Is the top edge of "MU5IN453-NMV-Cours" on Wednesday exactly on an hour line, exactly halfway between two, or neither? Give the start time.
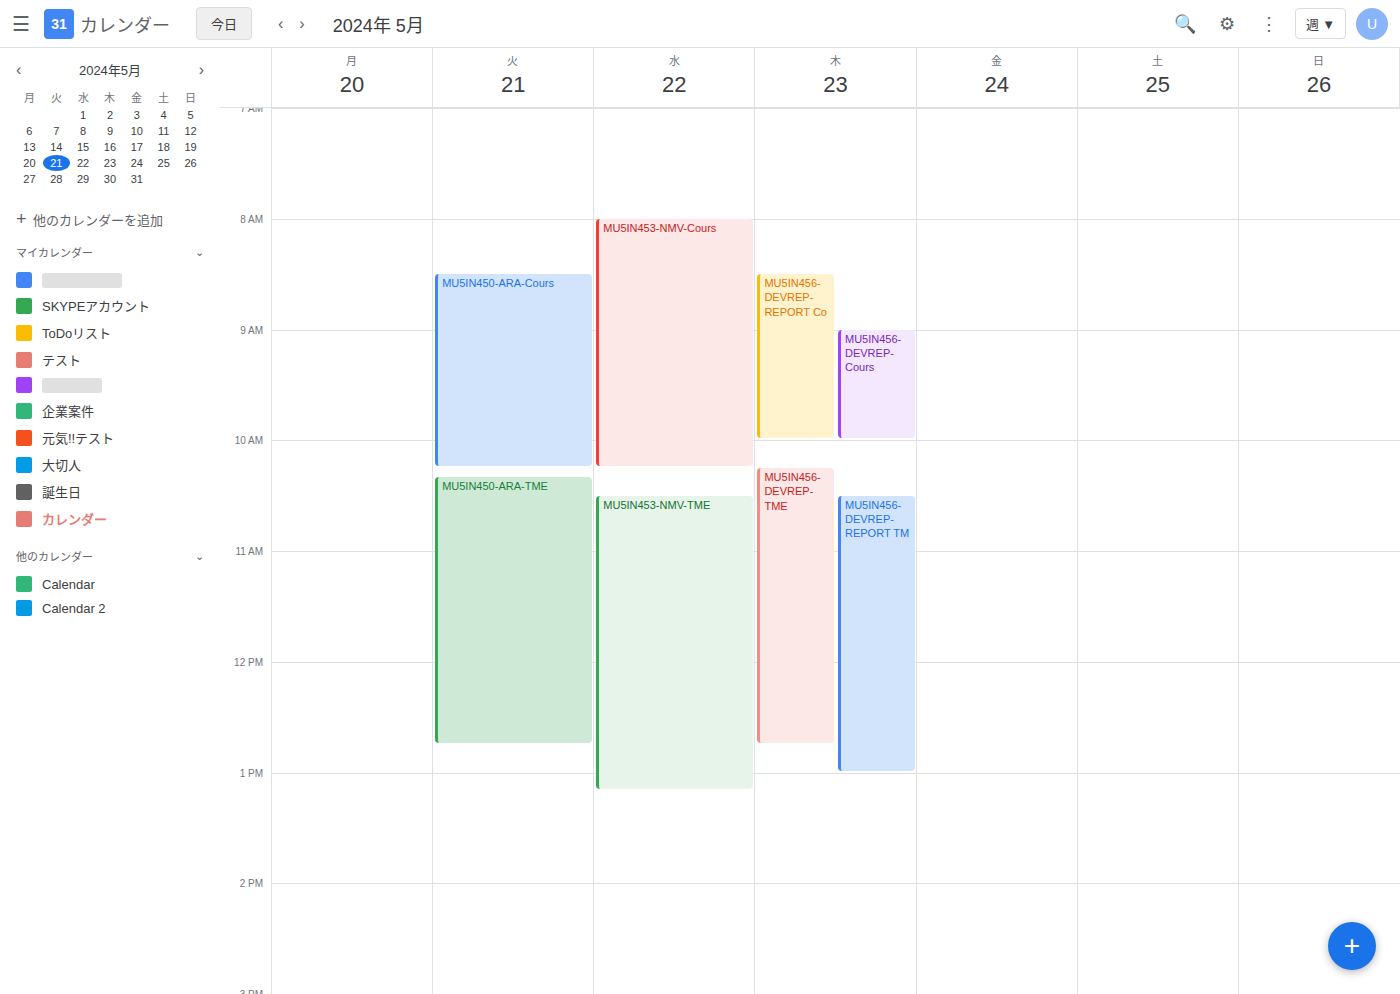
08:00 -- exactly on the 08:00 line.